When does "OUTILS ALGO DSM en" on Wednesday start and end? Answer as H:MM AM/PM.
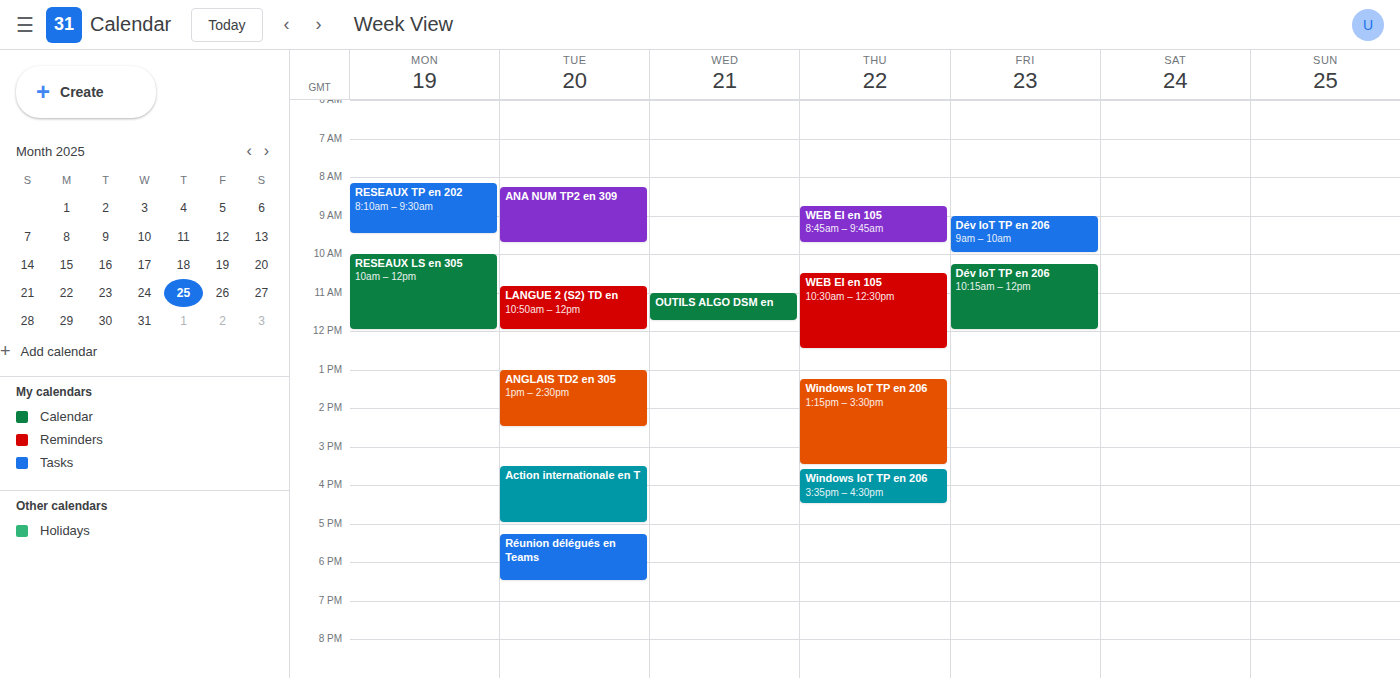
11:00 AM to 11:45 AM